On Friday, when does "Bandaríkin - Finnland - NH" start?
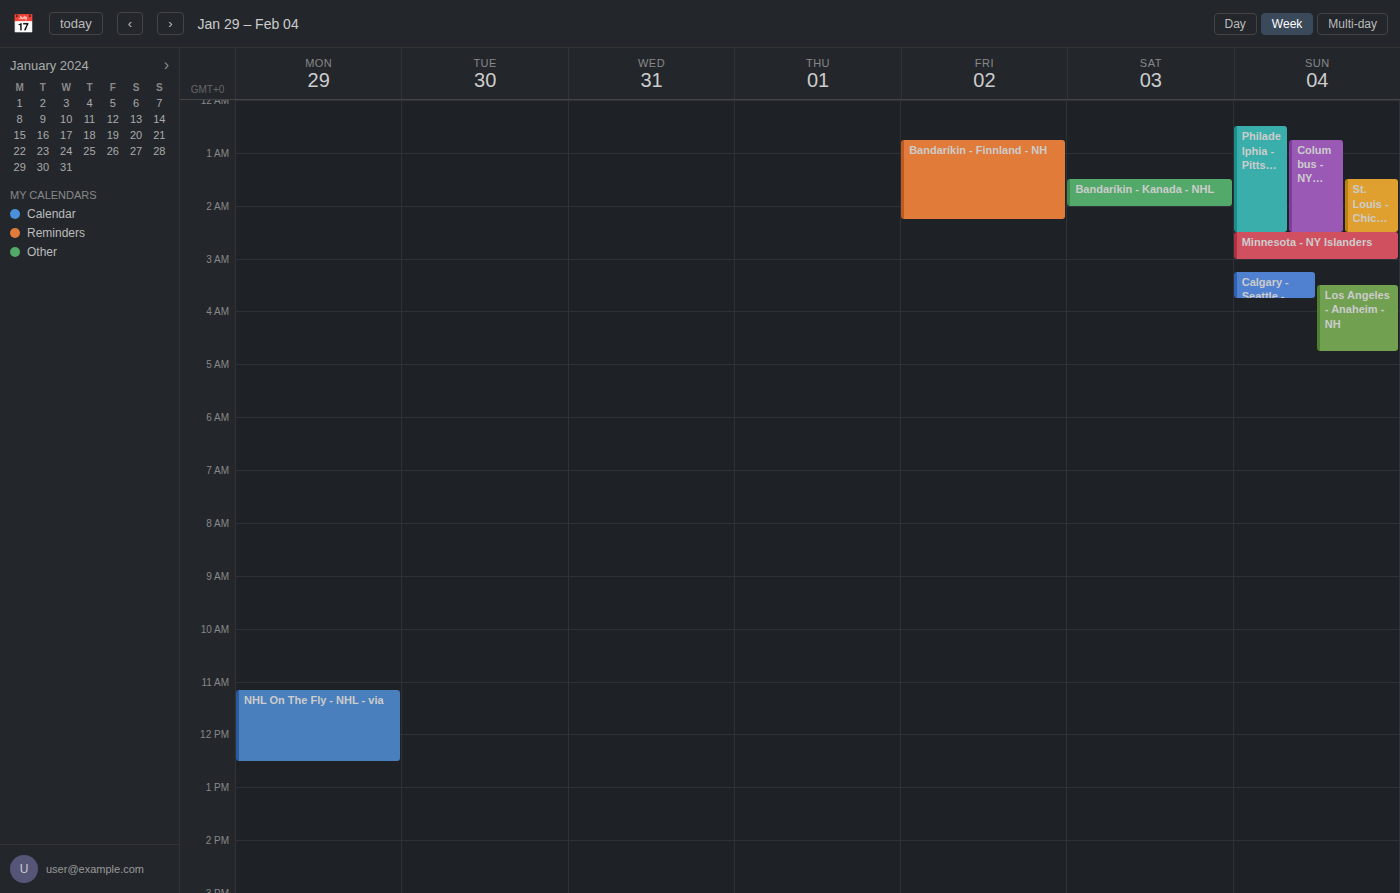
12:45 AM